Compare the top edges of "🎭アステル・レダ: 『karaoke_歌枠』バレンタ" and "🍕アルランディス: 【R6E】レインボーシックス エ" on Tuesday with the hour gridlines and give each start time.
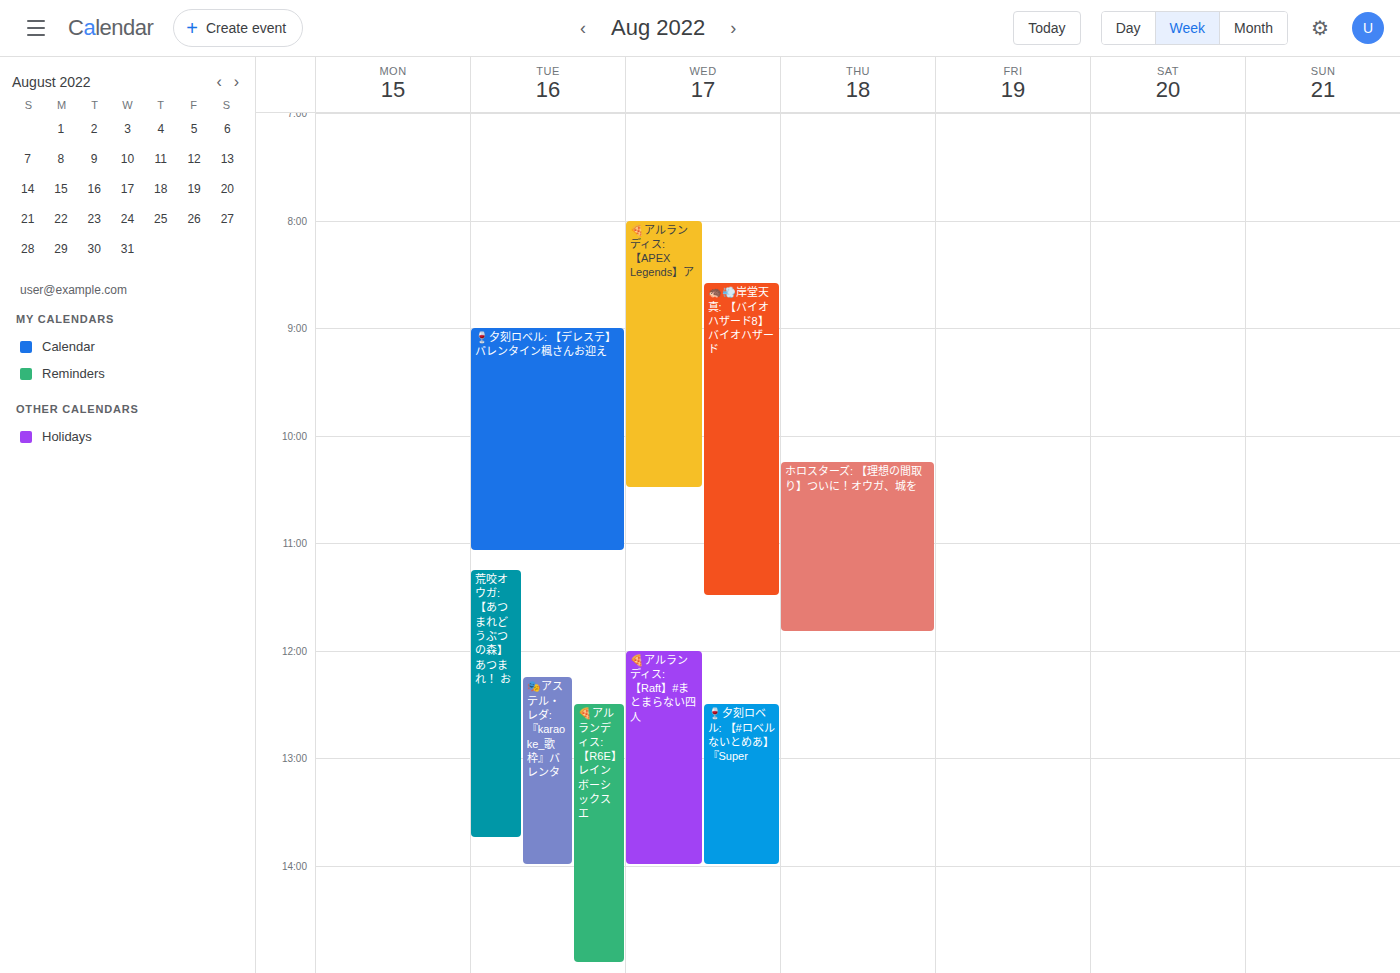
"🎭アステル・レダ: 『karaoke_歌枠』バレンタ": 12:15 PM, neither: a quarter of the way from the 12 PM line to the 1 PM line. "🍕アルランディス: 【R6E】レインボーシックス エ": 12:30 PM, halfway between the 12 PM and 1 PM lines.